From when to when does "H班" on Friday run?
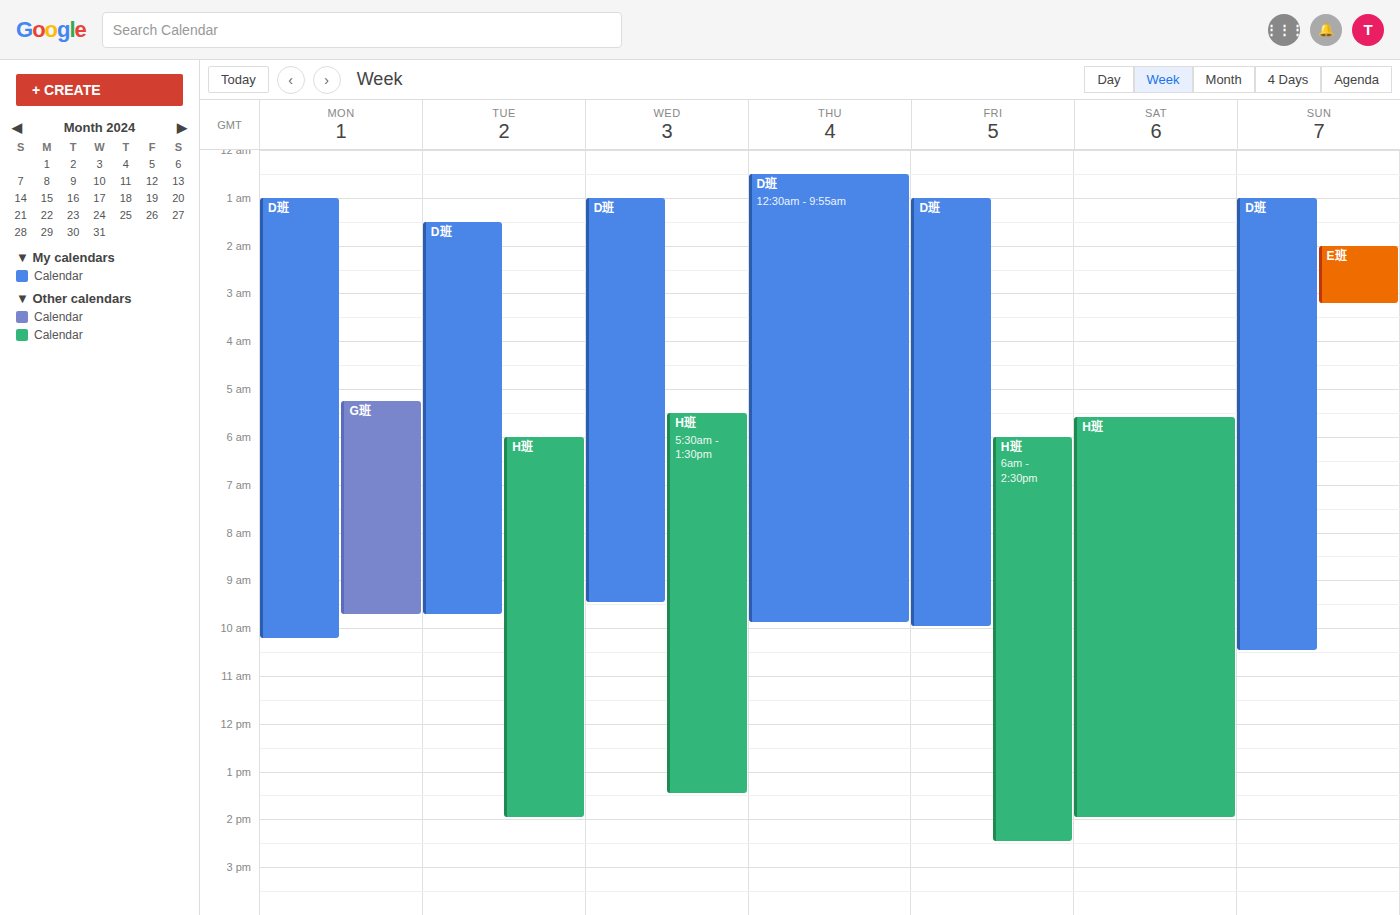
06:00 to 14:30